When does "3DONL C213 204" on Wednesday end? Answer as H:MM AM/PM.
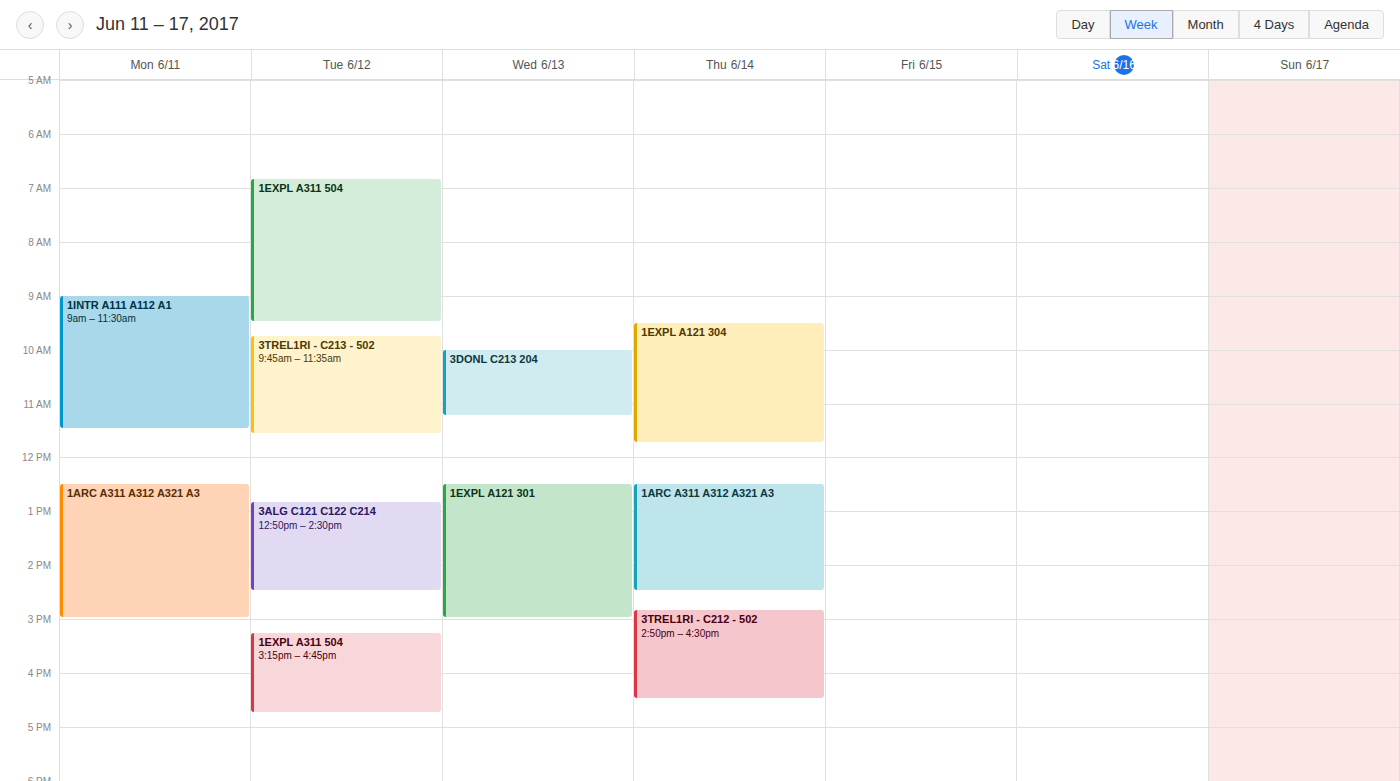
11:15 AM